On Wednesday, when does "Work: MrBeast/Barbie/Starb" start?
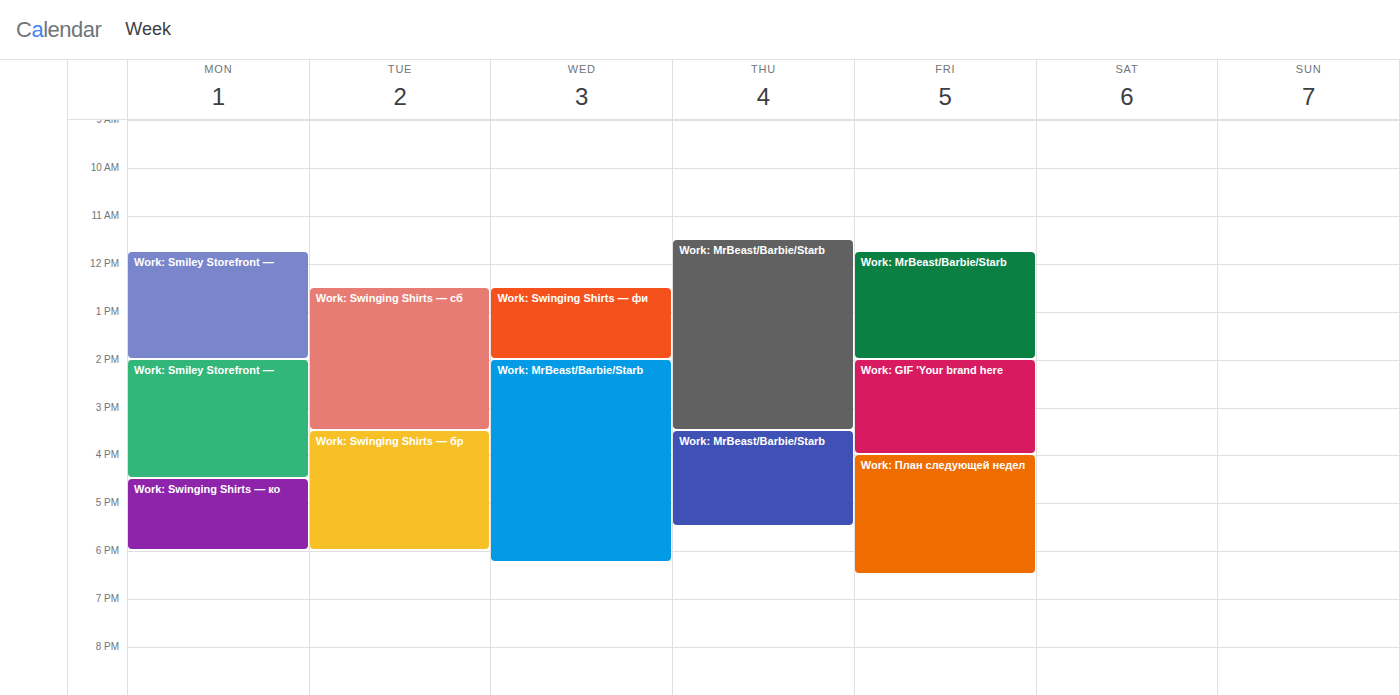
2:00 PM